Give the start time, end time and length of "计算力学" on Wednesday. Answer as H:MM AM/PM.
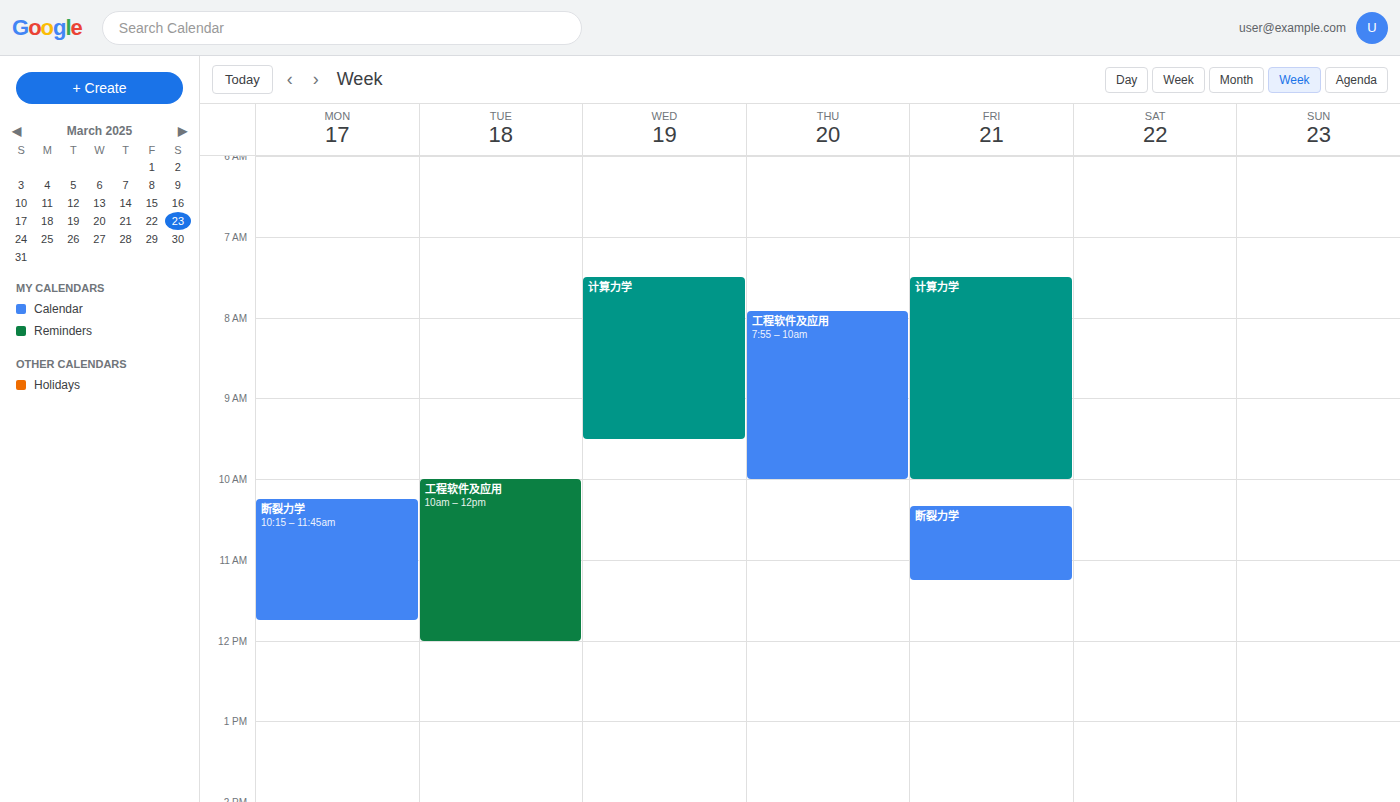
7:30 AM to 9:30 AM, 2 hours